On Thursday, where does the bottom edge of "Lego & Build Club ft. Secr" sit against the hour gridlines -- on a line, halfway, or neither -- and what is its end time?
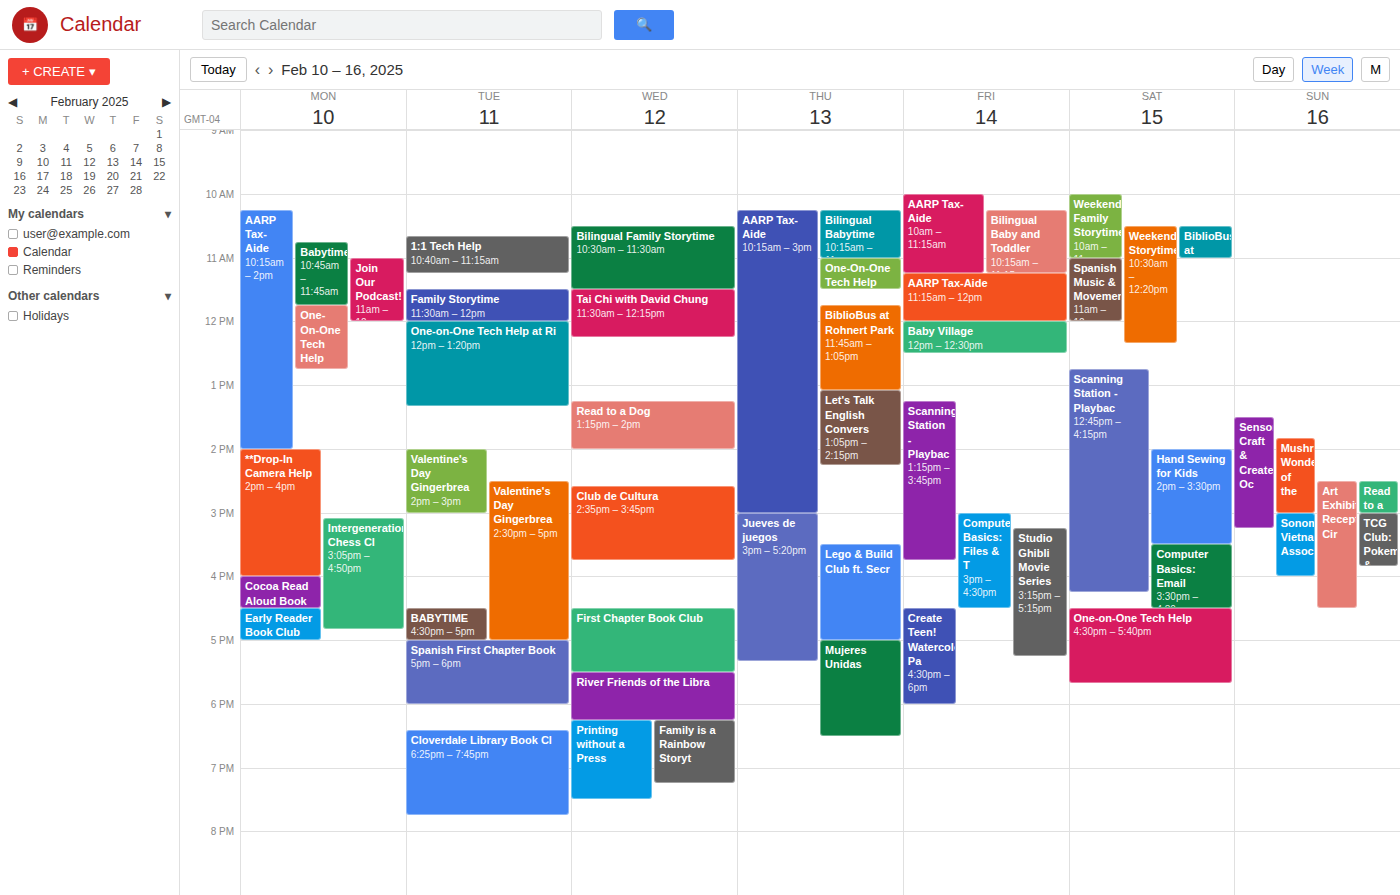
5:00 PM -- exactly on the 5 PM line.